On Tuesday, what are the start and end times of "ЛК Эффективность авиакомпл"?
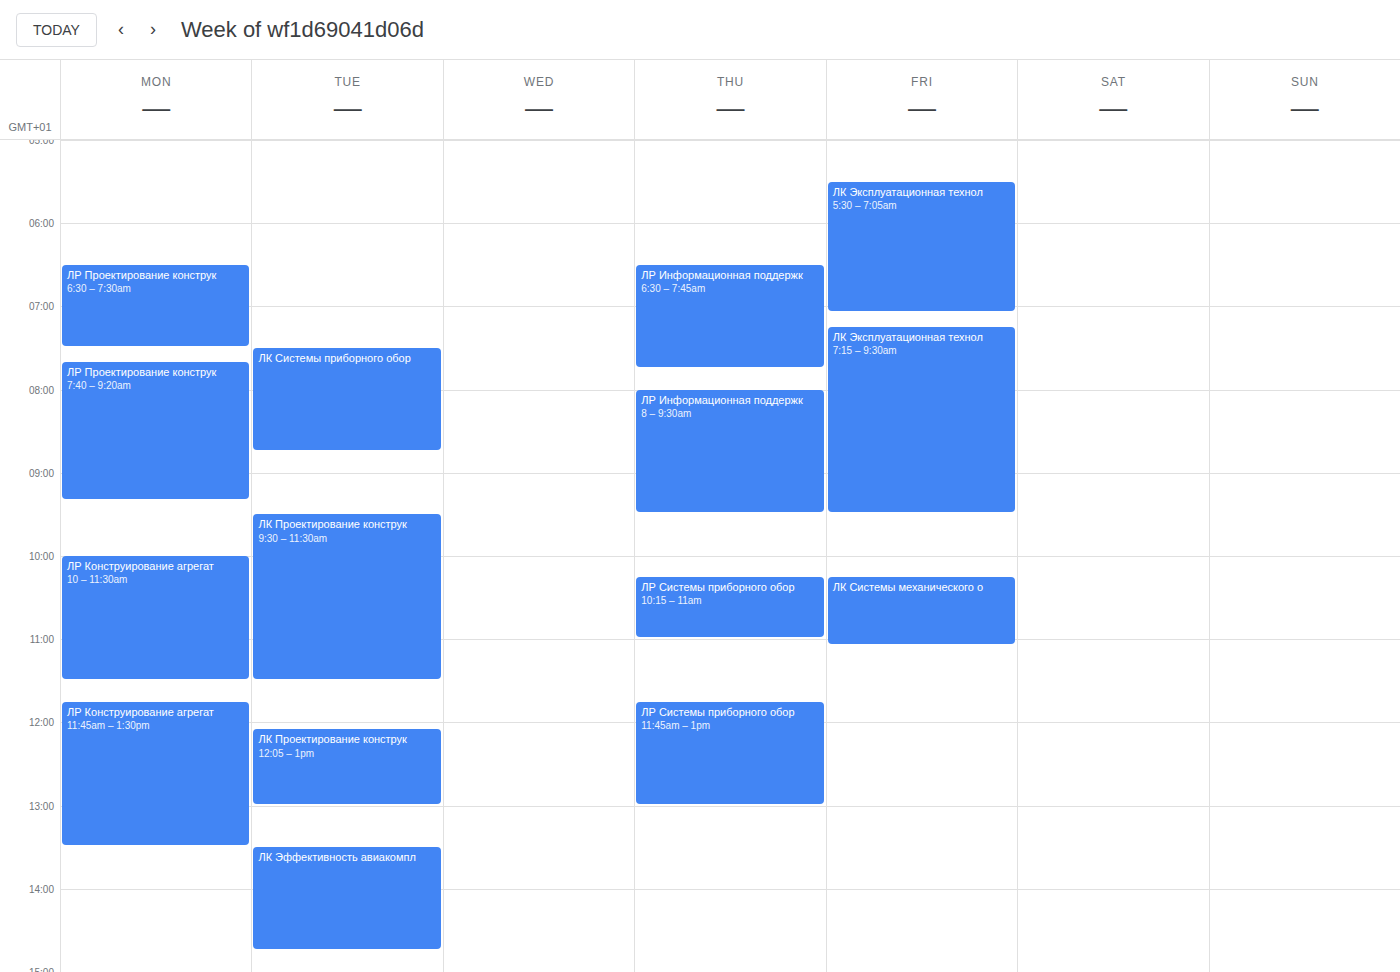
1:30 PM to 2:45 PM